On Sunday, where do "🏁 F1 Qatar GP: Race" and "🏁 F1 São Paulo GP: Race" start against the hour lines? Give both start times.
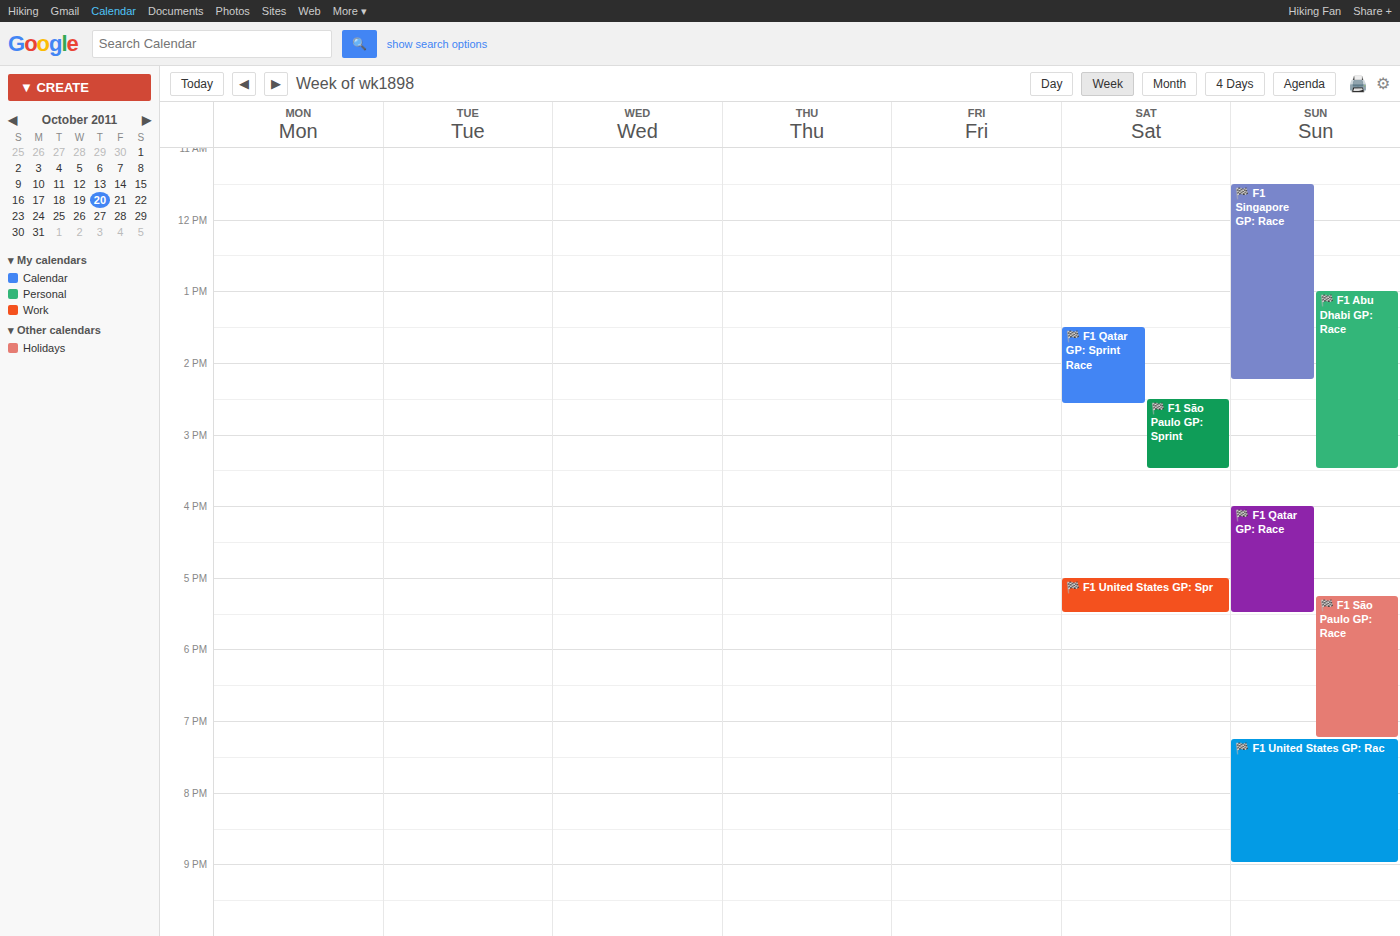
"🏁 F1 Qatar GP: Race": 4:00 PM, exactly on the 4 PM line. "🏁 F1 São Paulo GP: Race": 5:15 PM, neither: a quarter of the way from the 5 PM line to the 6 PM line.